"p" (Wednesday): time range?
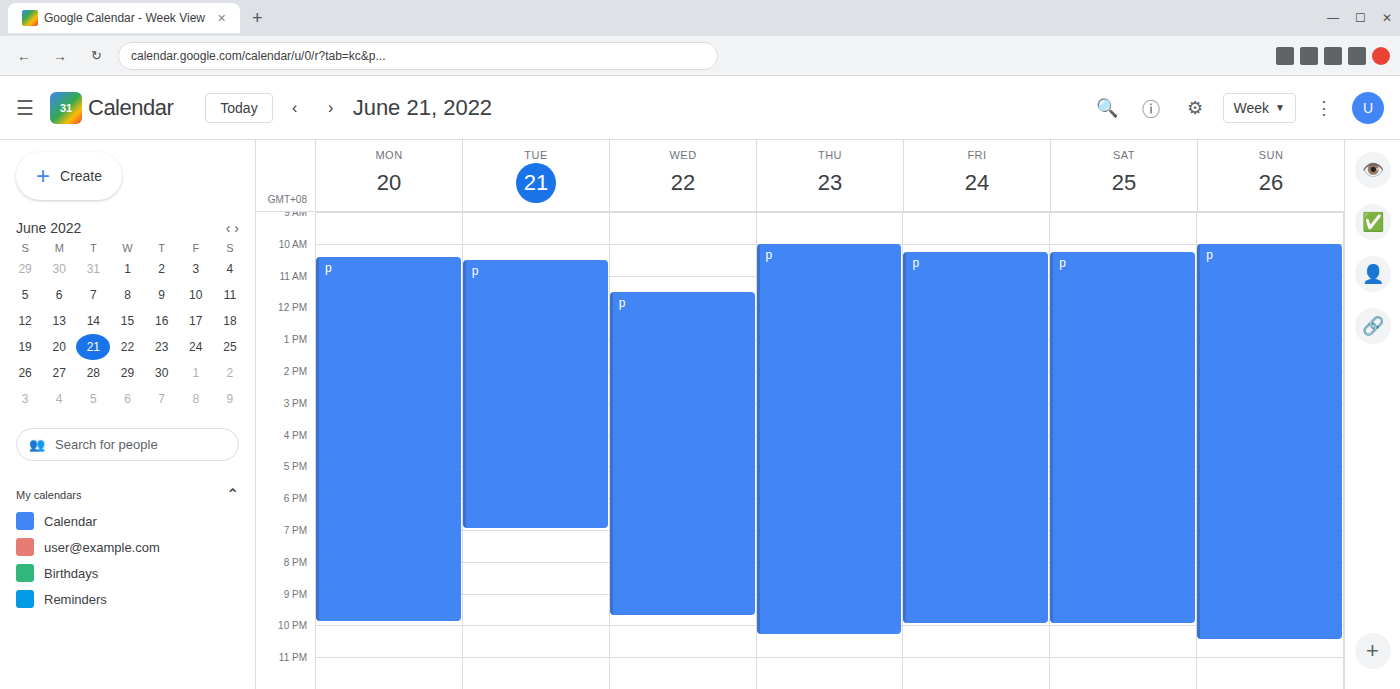
11:30 AM to 9:45 PM